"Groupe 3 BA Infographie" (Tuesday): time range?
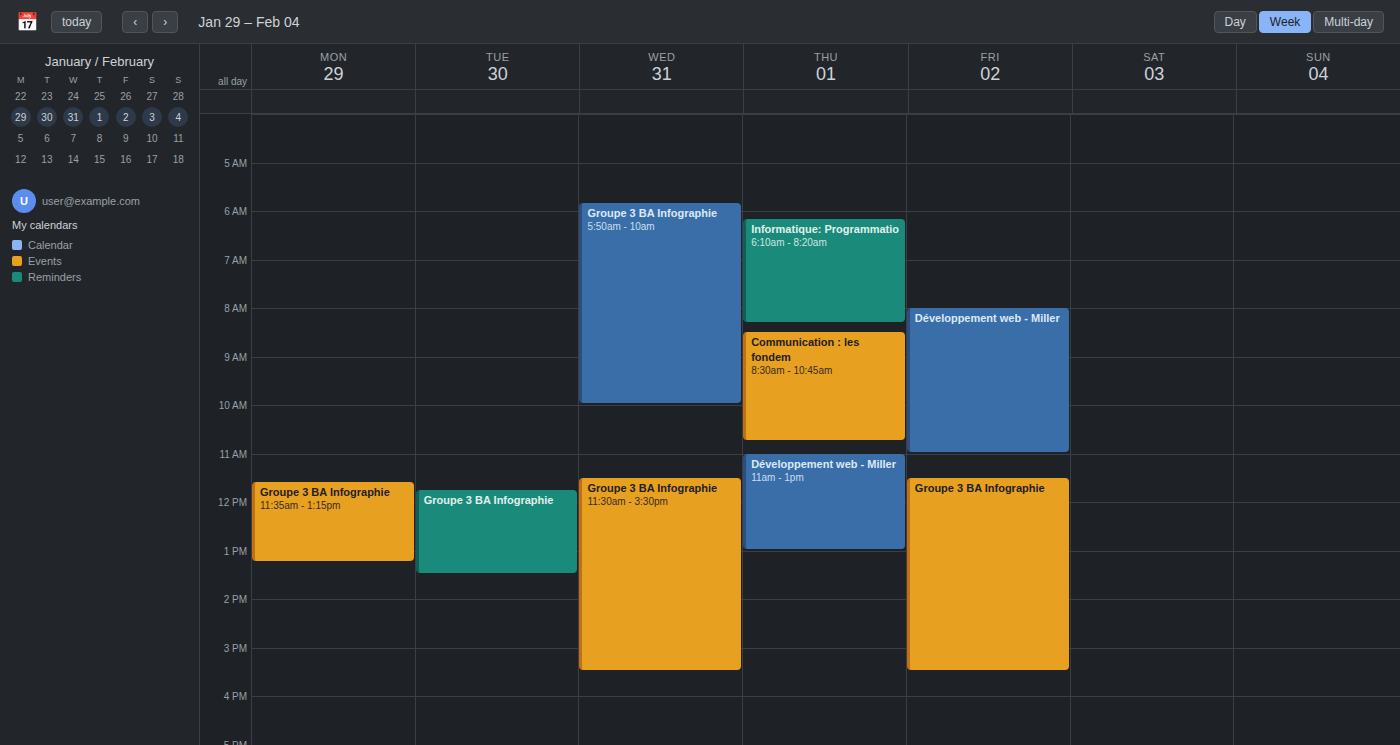
11:45 AM to 1:30 PM